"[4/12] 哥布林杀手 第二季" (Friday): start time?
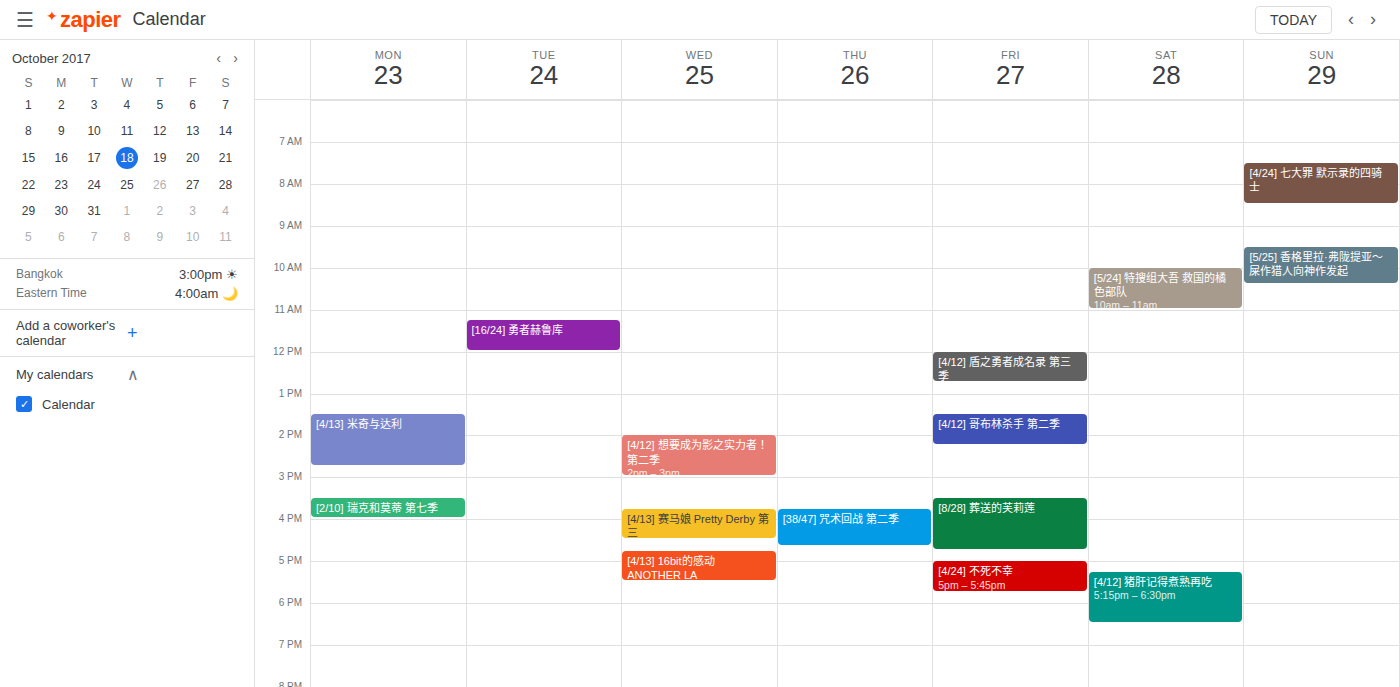
1:30 PM